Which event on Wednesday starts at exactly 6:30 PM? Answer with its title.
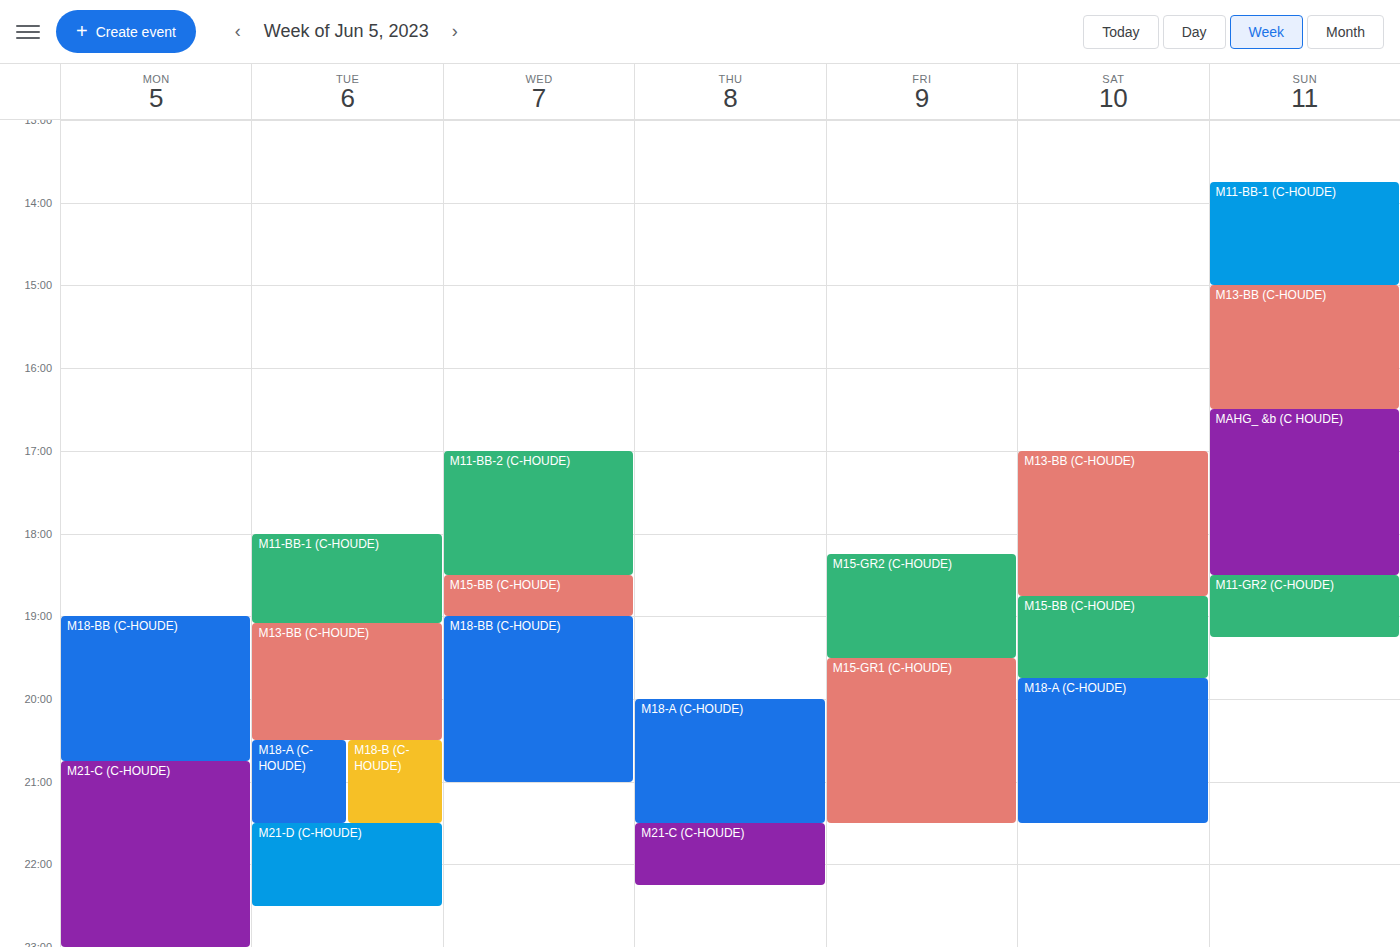
"M15-BB (C-HOUDE)"